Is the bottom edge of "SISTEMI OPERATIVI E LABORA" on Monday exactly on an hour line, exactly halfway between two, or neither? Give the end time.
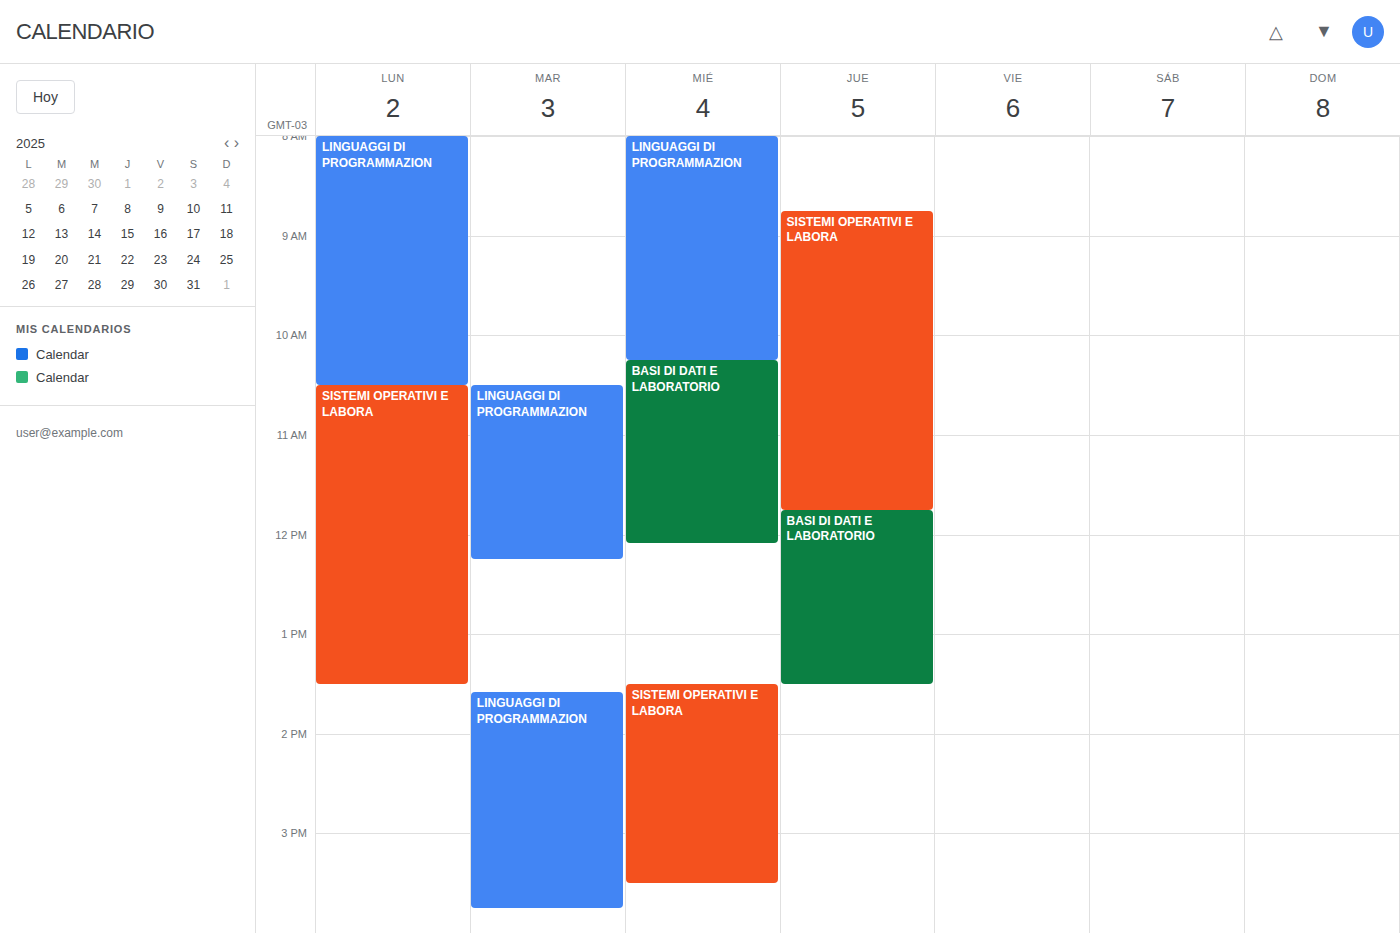
1:30 PM -- halfway between the 1 PM and 2 PM lines.